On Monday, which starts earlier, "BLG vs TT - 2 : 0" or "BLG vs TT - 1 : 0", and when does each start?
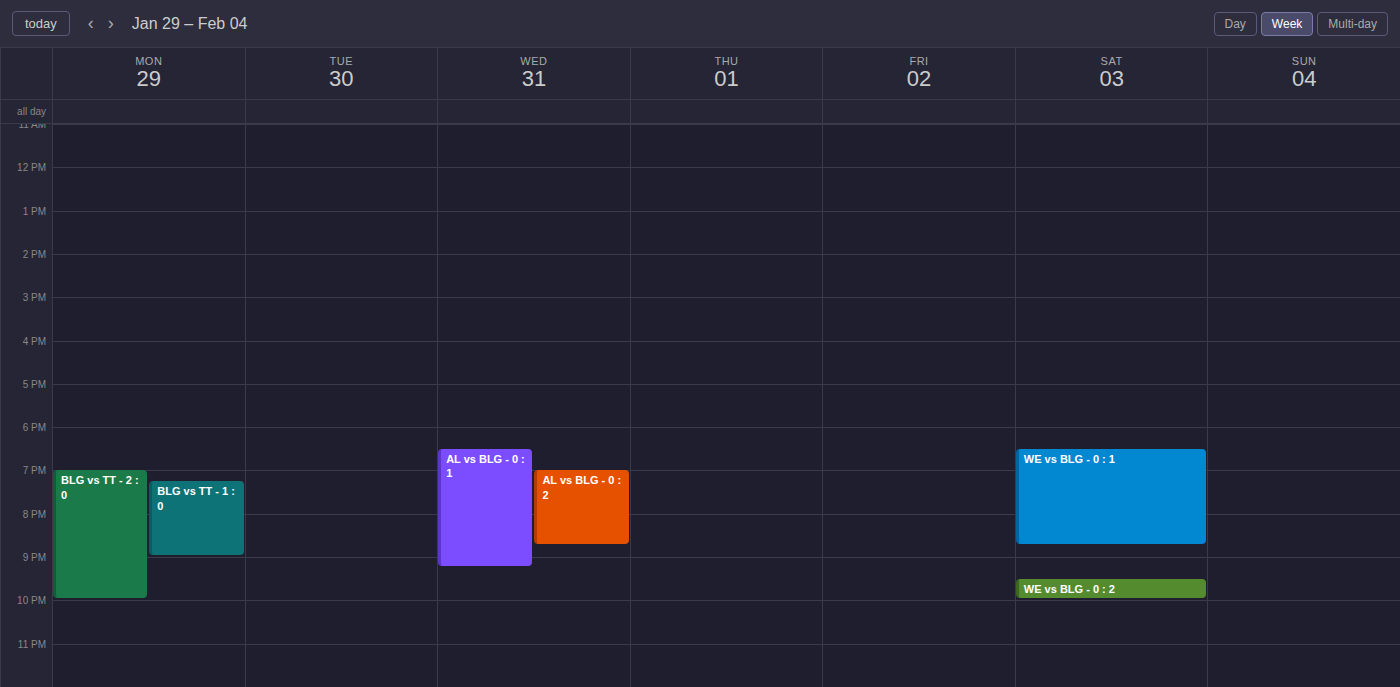
"BLG vs TT - 2 : 0" 7:00 PM; "BLG vs TT - 1 : 0" 7:15 PM.